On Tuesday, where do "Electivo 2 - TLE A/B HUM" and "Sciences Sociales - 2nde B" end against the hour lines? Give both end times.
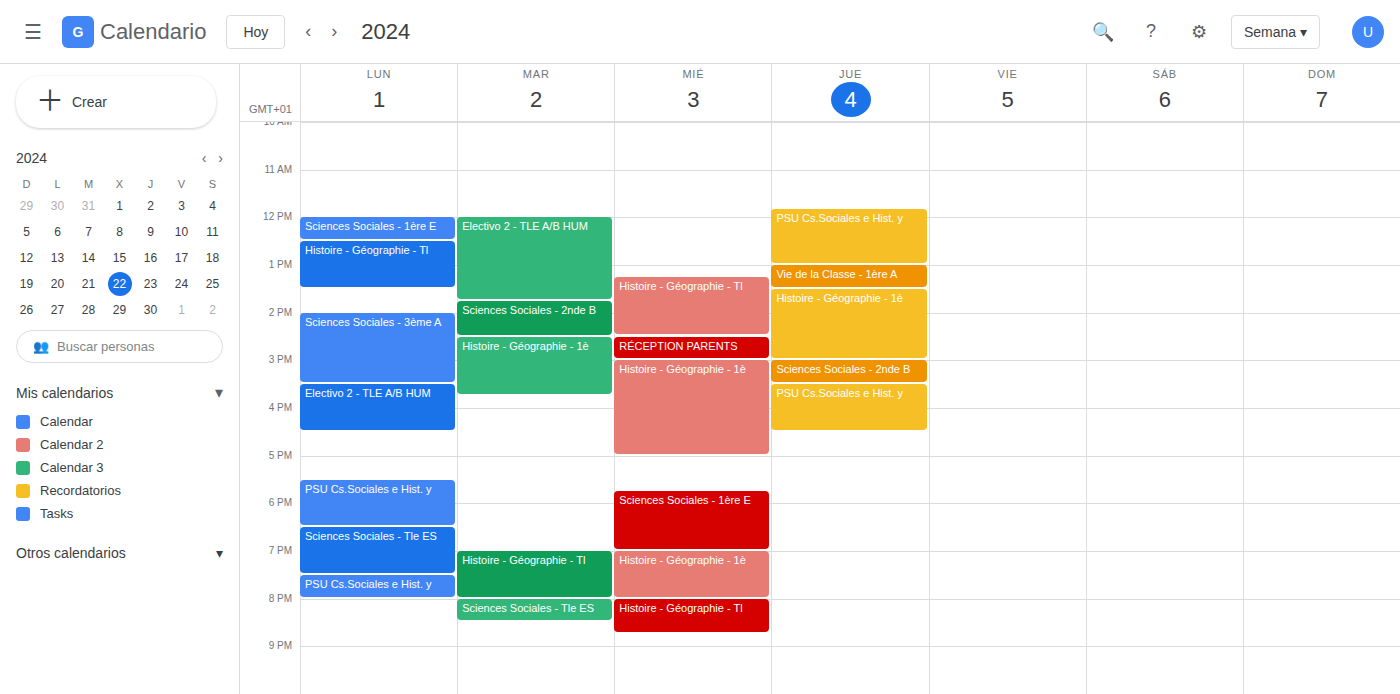
"Electivo 2 - TLE A/B HUM": 1:45 PM, neither: three quarters of the way from the 1 PM line to the 2 PM line. "Sciences Sociales - 2nde B": 2:30 PM, halfway between the 2 PM and 3 PM lines.